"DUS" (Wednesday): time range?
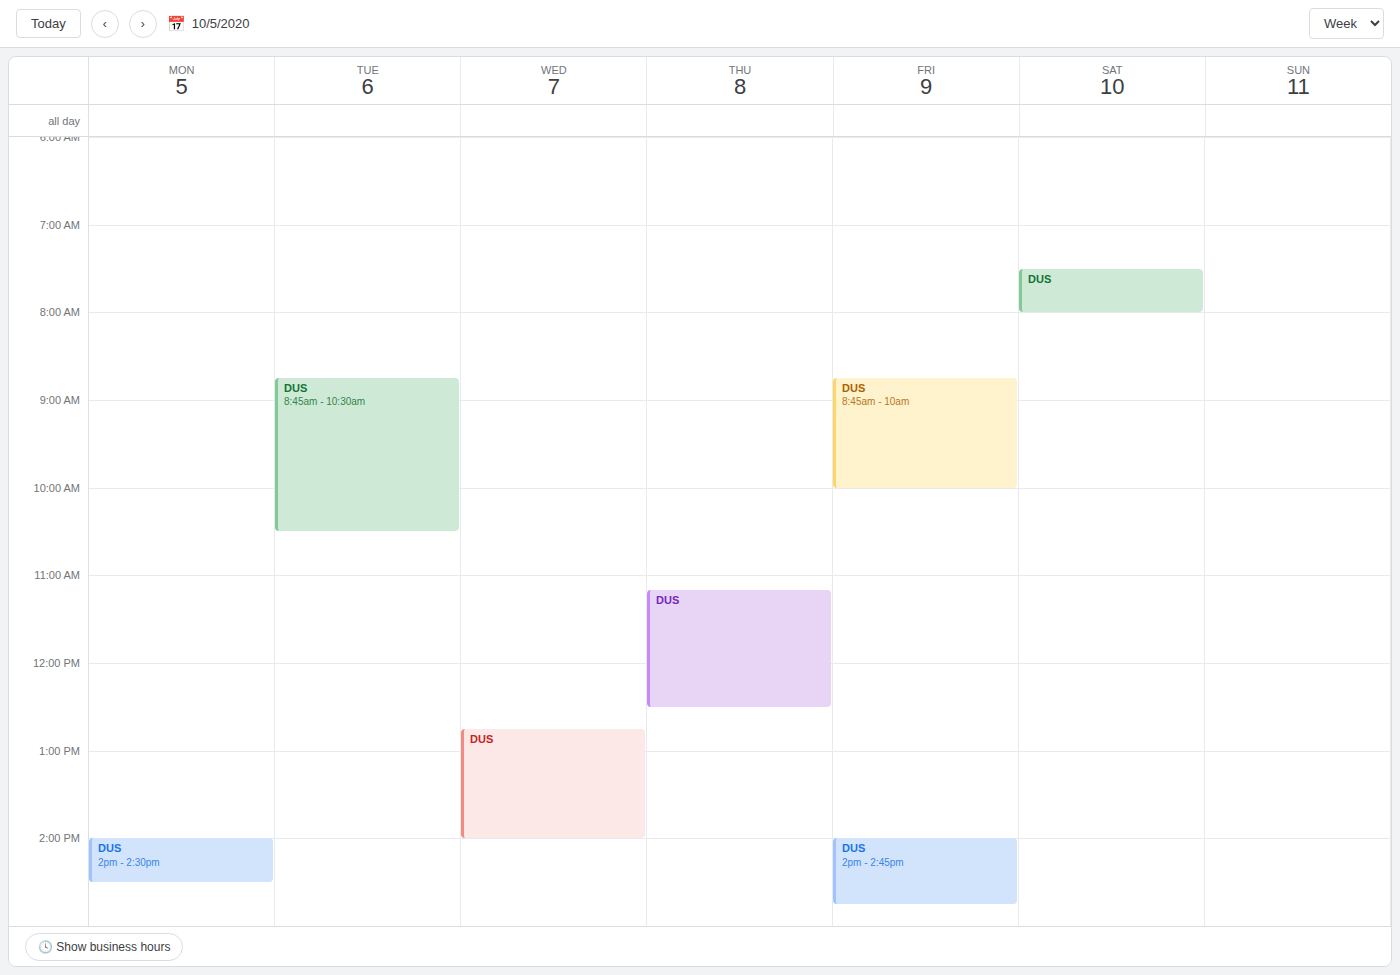
12:45 PM to 2:00 PM